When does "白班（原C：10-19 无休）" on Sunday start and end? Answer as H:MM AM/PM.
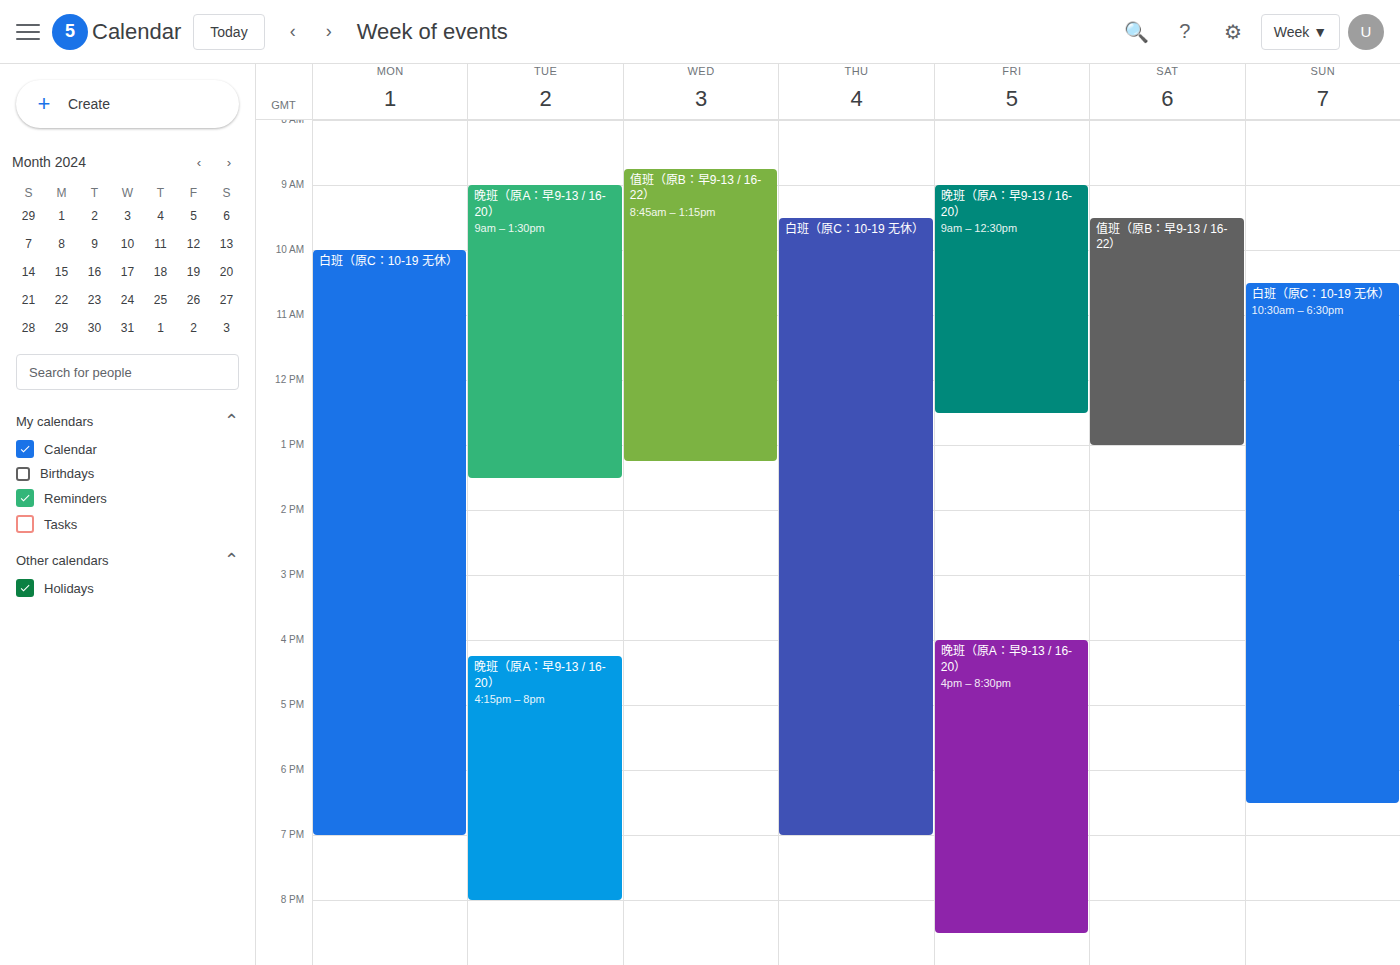
10:30 AM to 6:30 PM